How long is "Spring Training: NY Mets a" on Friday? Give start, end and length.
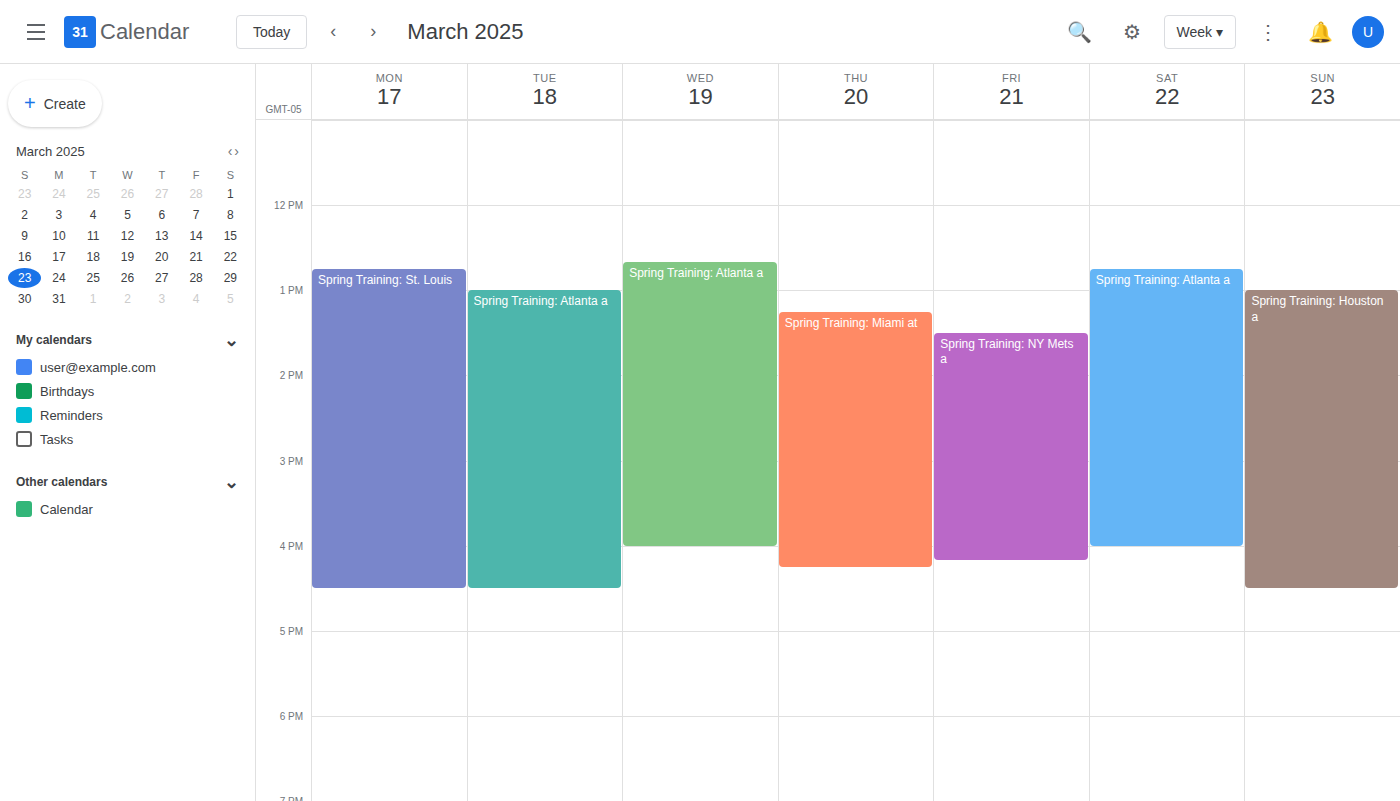
1:30 PM to 4:10 PM, 2 hours 40 minutes